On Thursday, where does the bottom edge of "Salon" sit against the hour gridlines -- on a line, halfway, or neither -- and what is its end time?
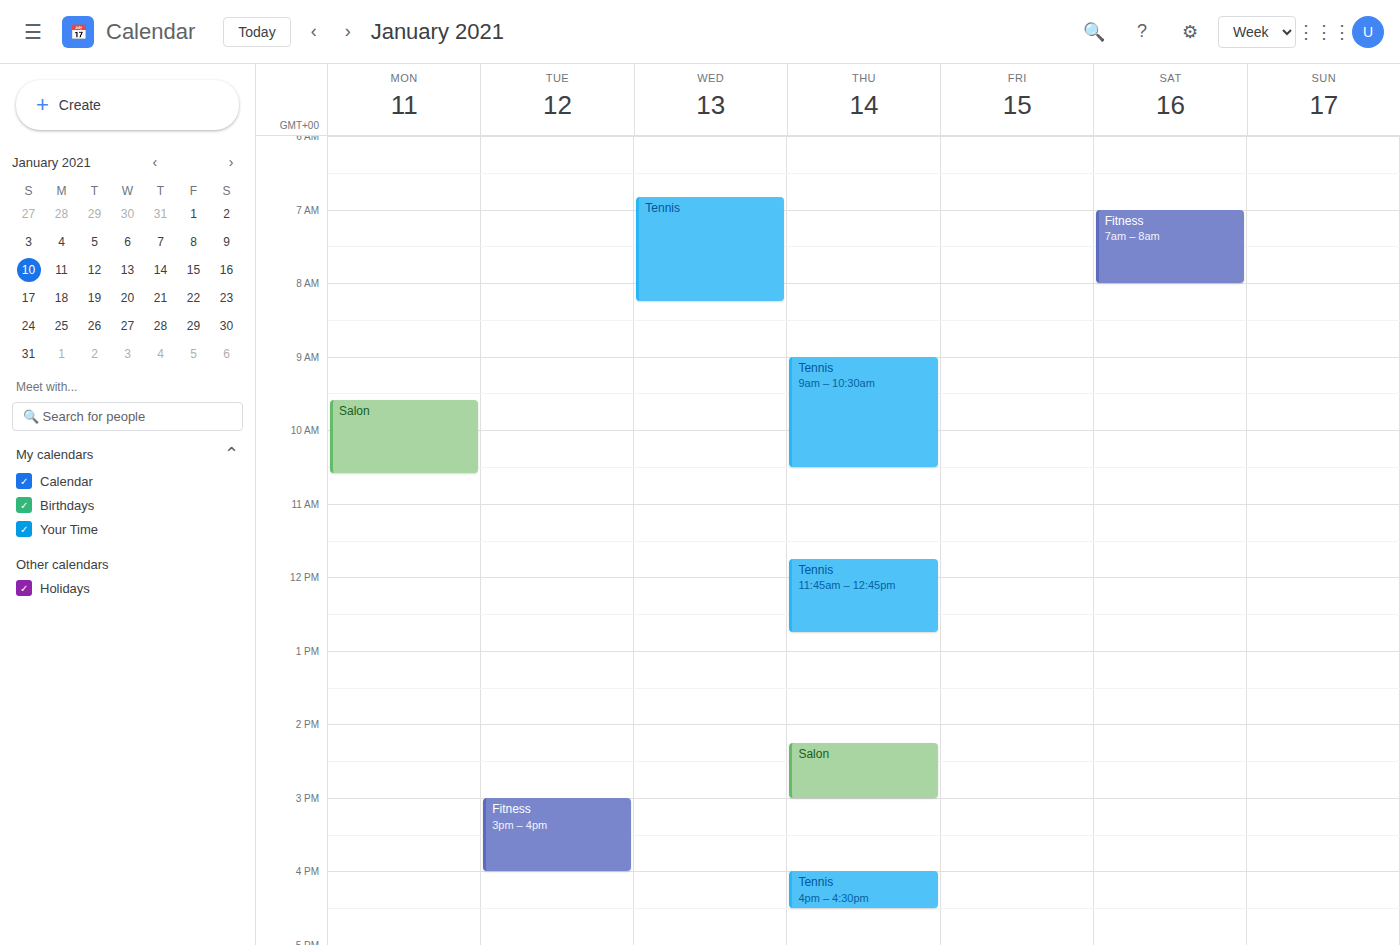
3:00 PM -- exactly on the 3 PM line.